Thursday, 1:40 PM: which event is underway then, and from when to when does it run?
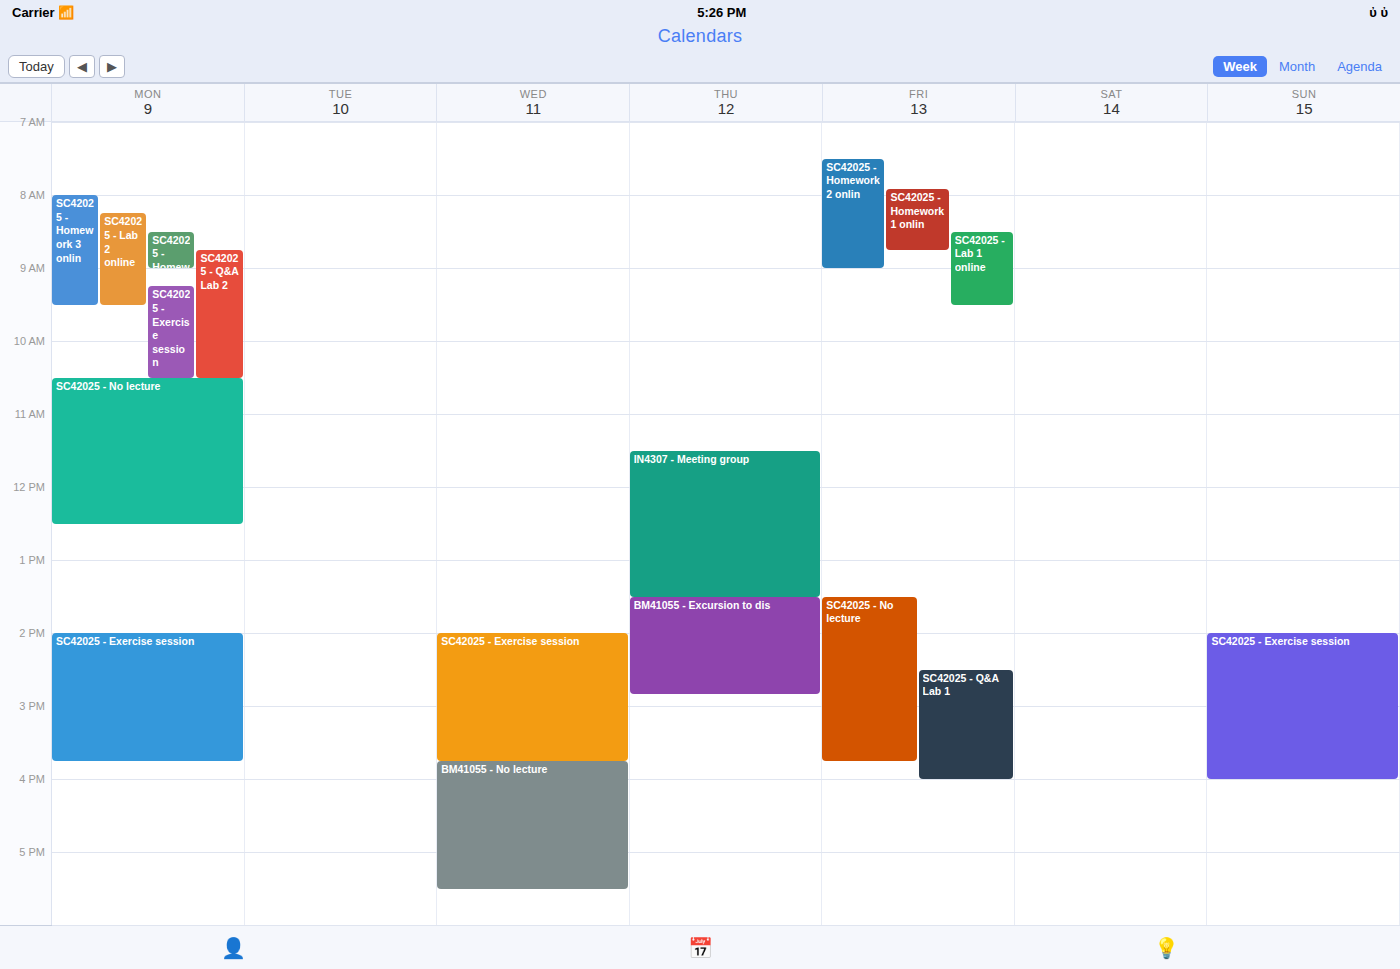
"BM41055 - Excursion to dis", 1:30 PM to 2:50 PM